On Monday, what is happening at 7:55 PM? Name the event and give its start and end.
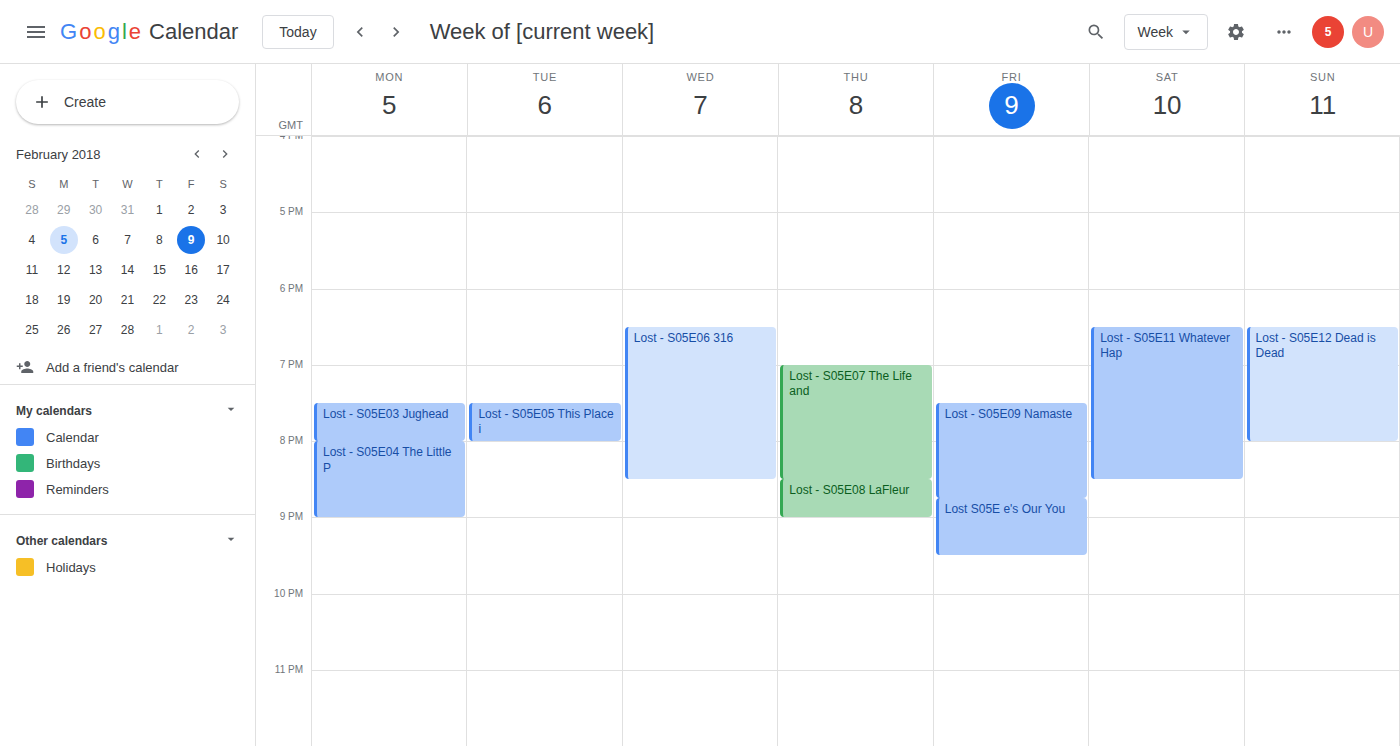
"Lost - S05E03 Jughead", 7:30 PM to 8:00 PM